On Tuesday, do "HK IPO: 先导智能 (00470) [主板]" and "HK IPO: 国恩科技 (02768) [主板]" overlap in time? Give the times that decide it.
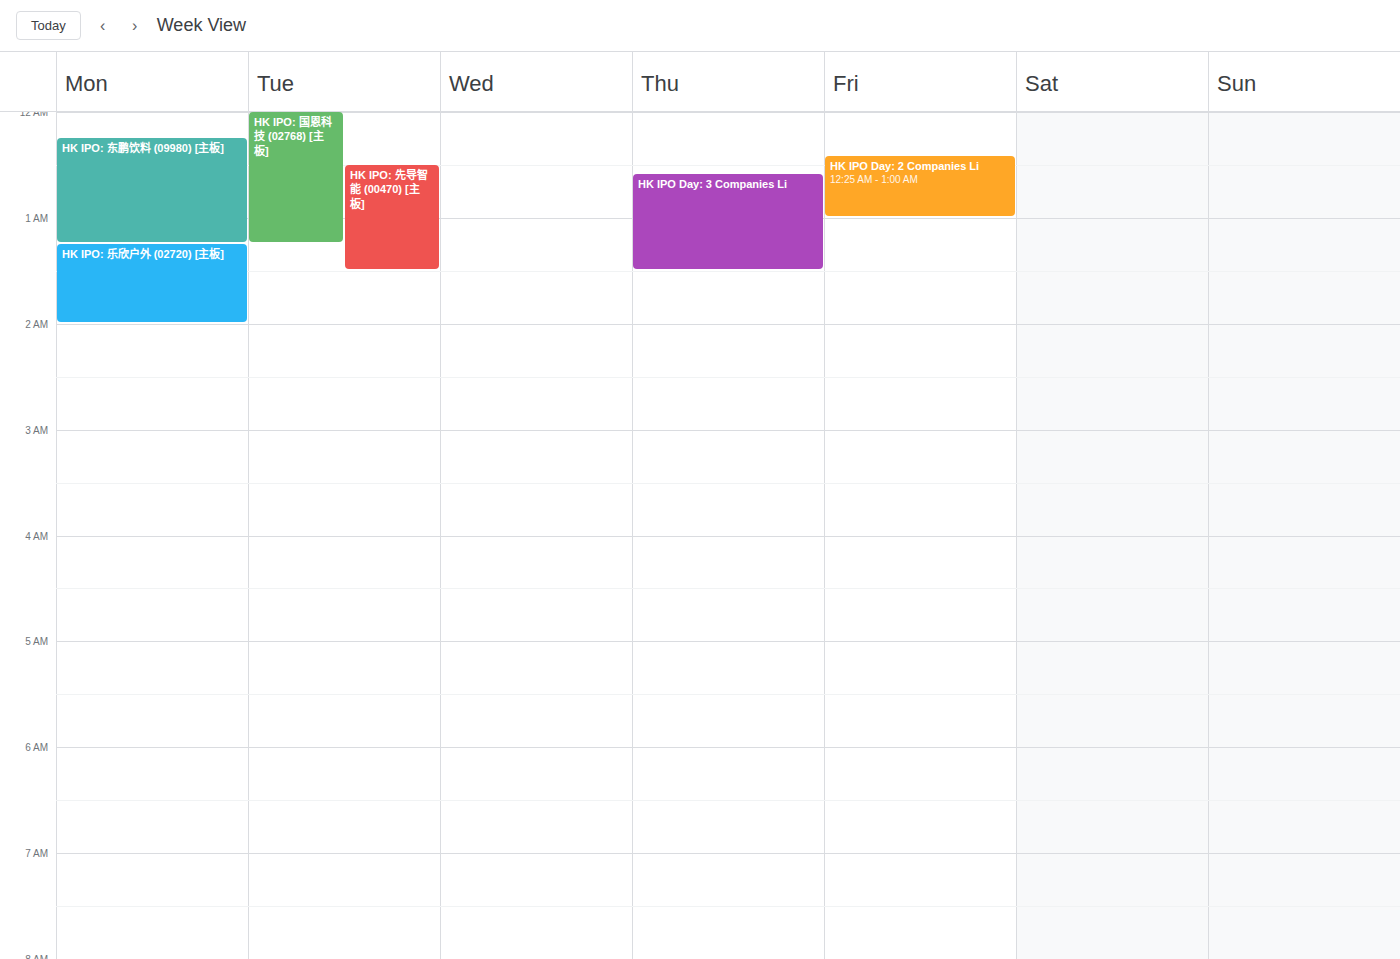
"HK IPO: 先导智能 (00470) [主板]" starts at 12:30 AM, before "HK IPO: 国恩科技 (02768) [主板]" ends at 1:15 AM -- they overlap.